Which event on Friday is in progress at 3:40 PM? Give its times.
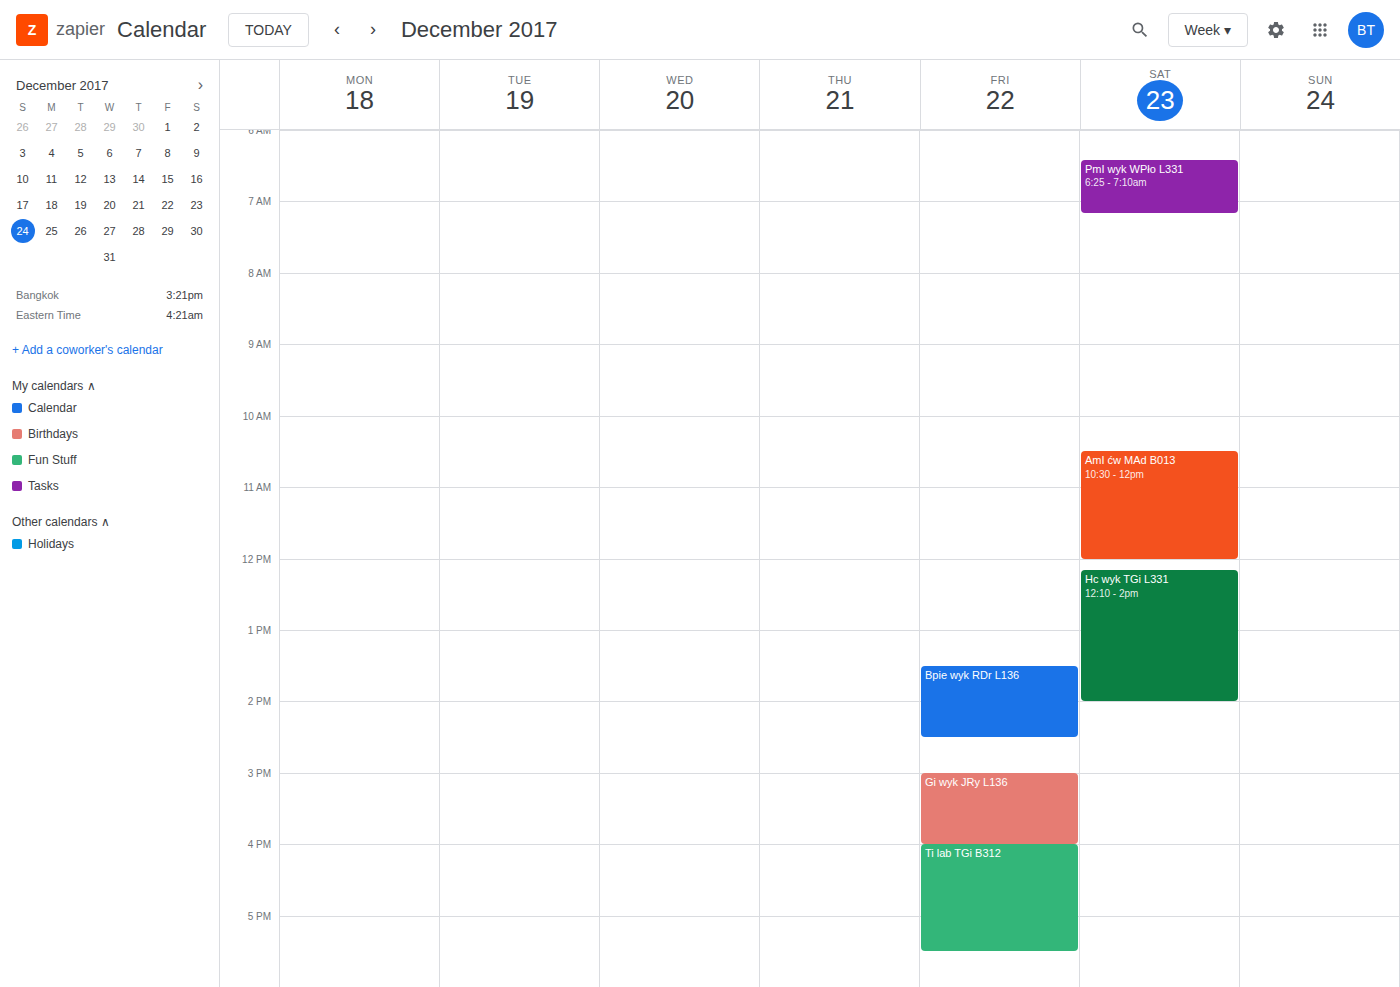
"Gi wyk JRy L136", 3:00 PM to 4:00 PM